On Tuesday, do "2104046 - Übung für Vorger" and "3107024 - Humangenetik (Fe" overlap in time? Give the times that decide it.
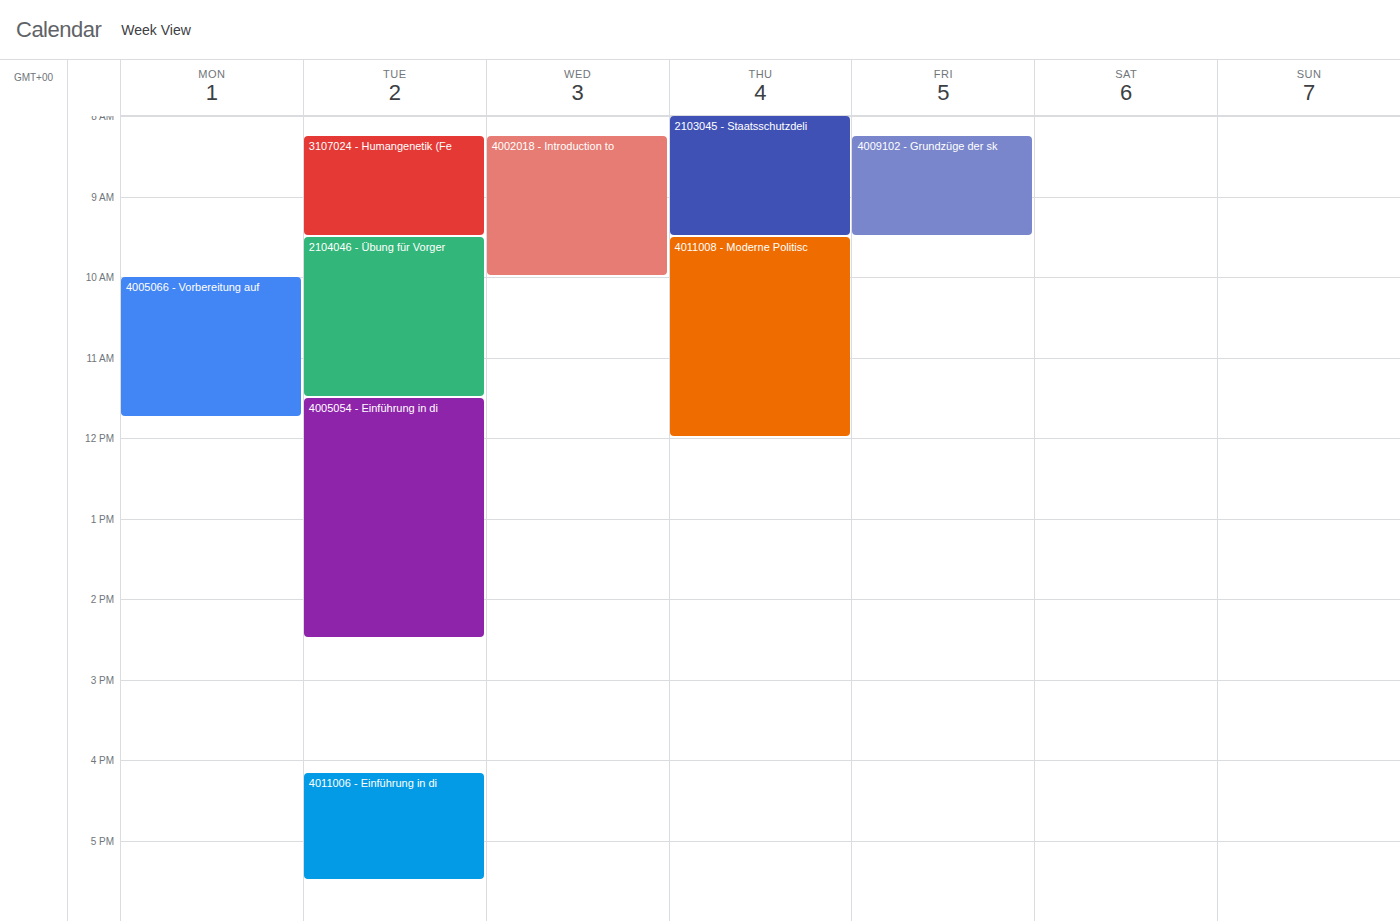
"3107024 - Humangenetik (Fe" ends at 9:30 AM, exactly when "2104046 - Übung für Vorger" starts -- they touch but do not overlap.